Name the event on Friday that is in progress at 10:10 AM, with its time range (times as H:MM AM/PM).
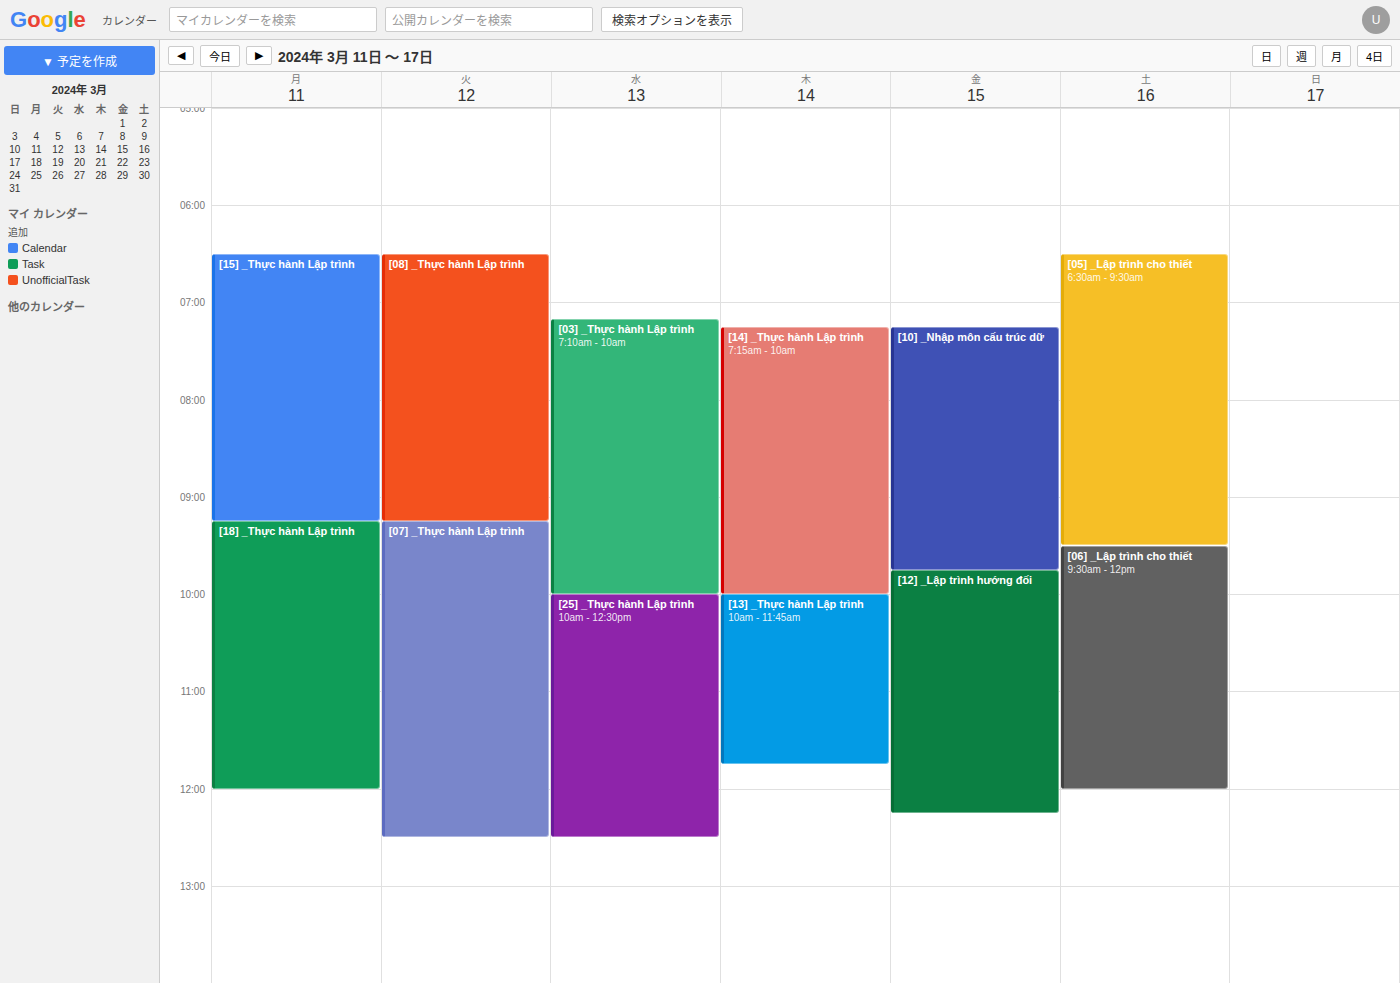
"[12] _Lập trình hướng đối", 9:45 AM to 12:15 PM